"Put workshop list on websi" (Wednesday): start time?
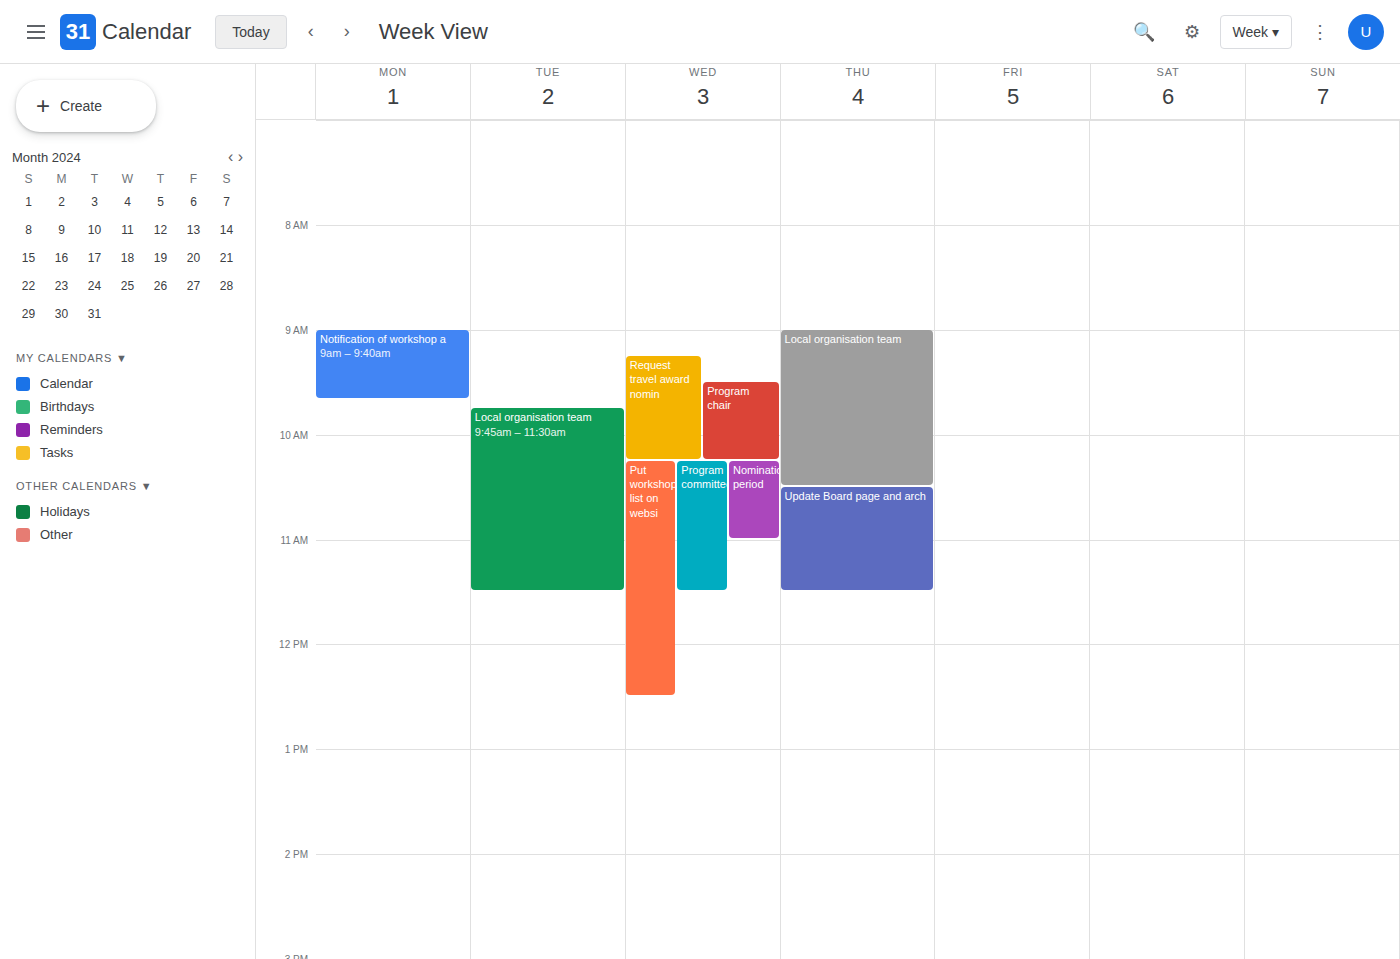
10:15 AM